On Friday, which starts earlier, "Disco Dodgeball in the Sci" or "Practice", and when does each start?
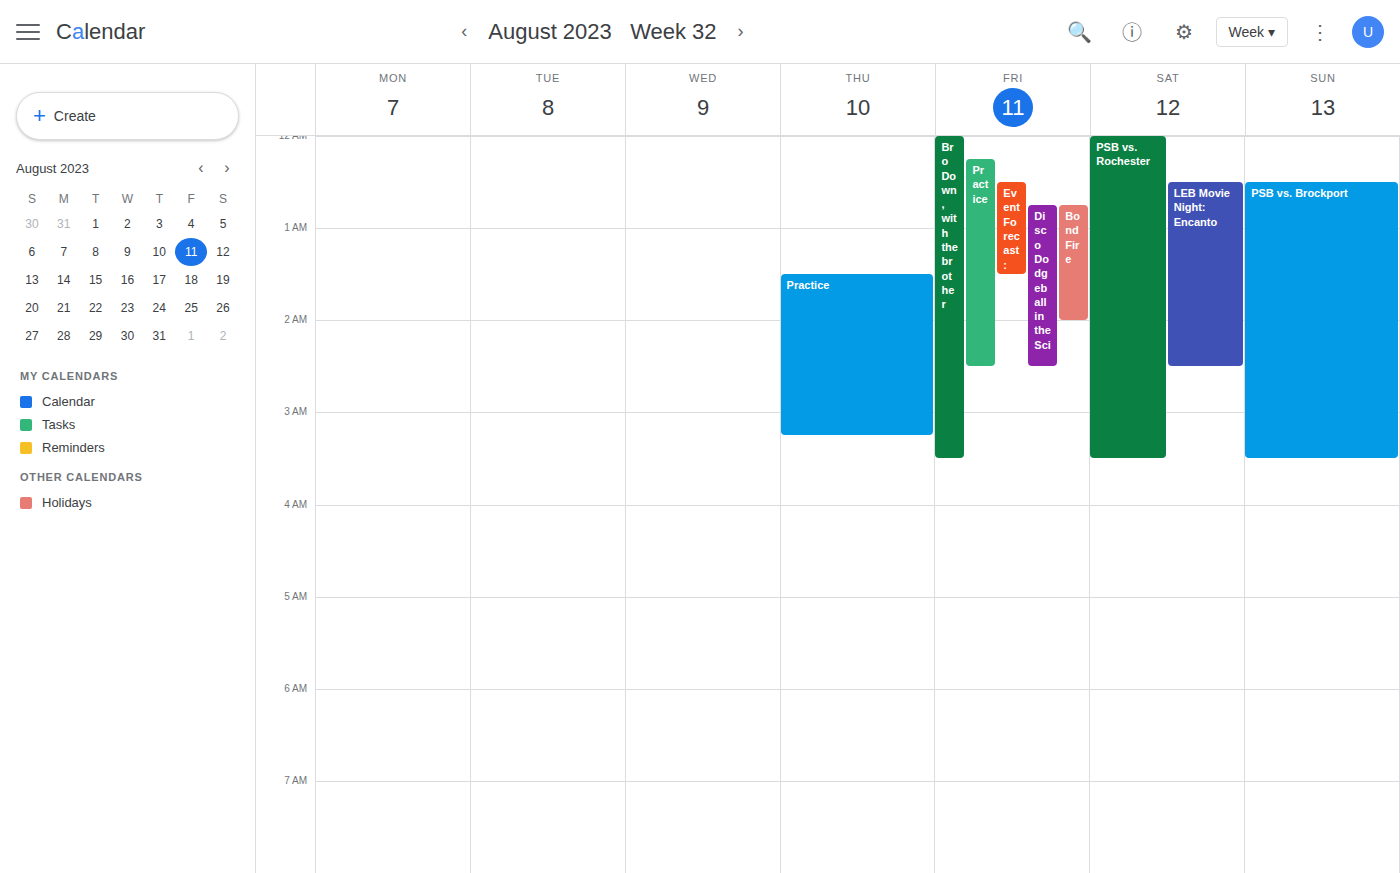
"Practice" 12:15 AM; "Disco Dodgeball in the Sci" 12:45 AM.